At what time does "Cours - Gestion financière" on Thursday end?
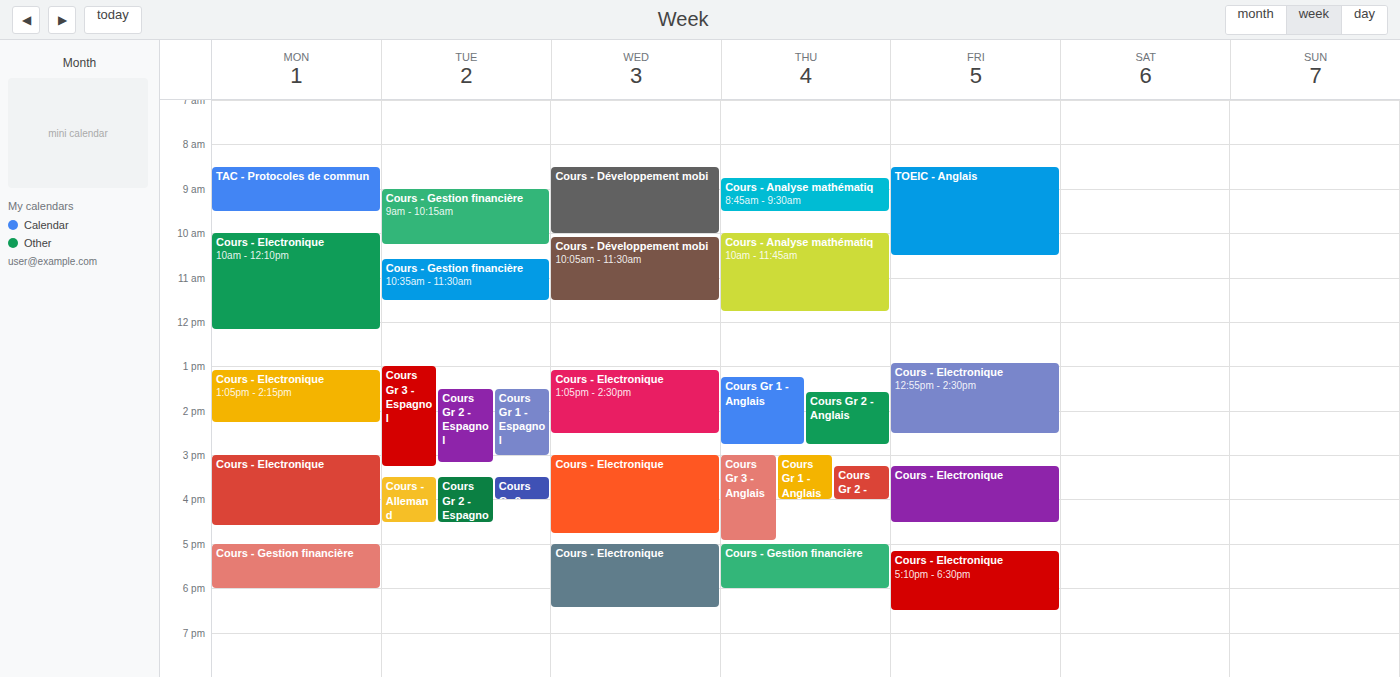
6:00 PM